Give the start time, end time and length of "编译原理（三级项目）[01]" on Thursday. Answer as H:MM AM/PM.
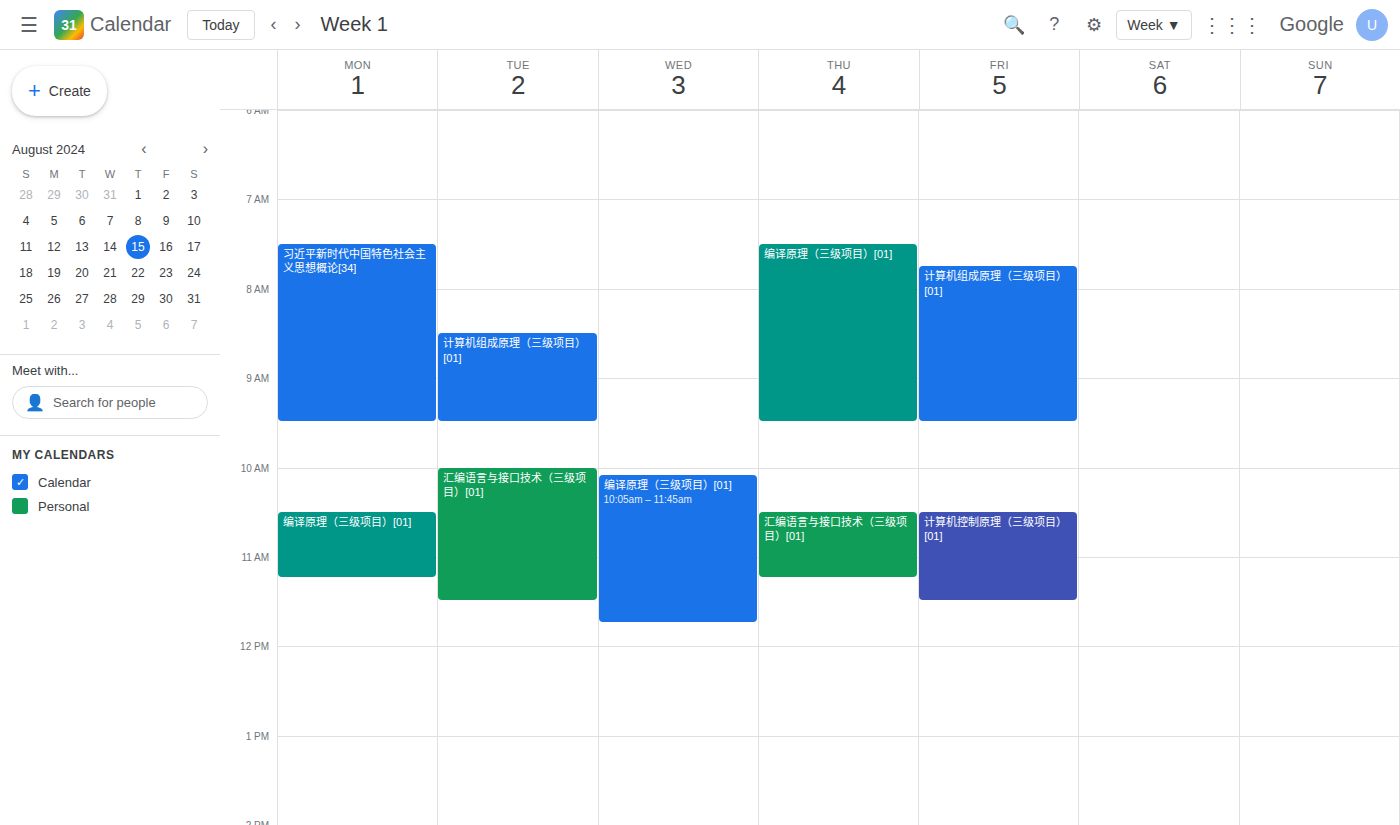
7:30 AM to 9:30 AM, 2 hours